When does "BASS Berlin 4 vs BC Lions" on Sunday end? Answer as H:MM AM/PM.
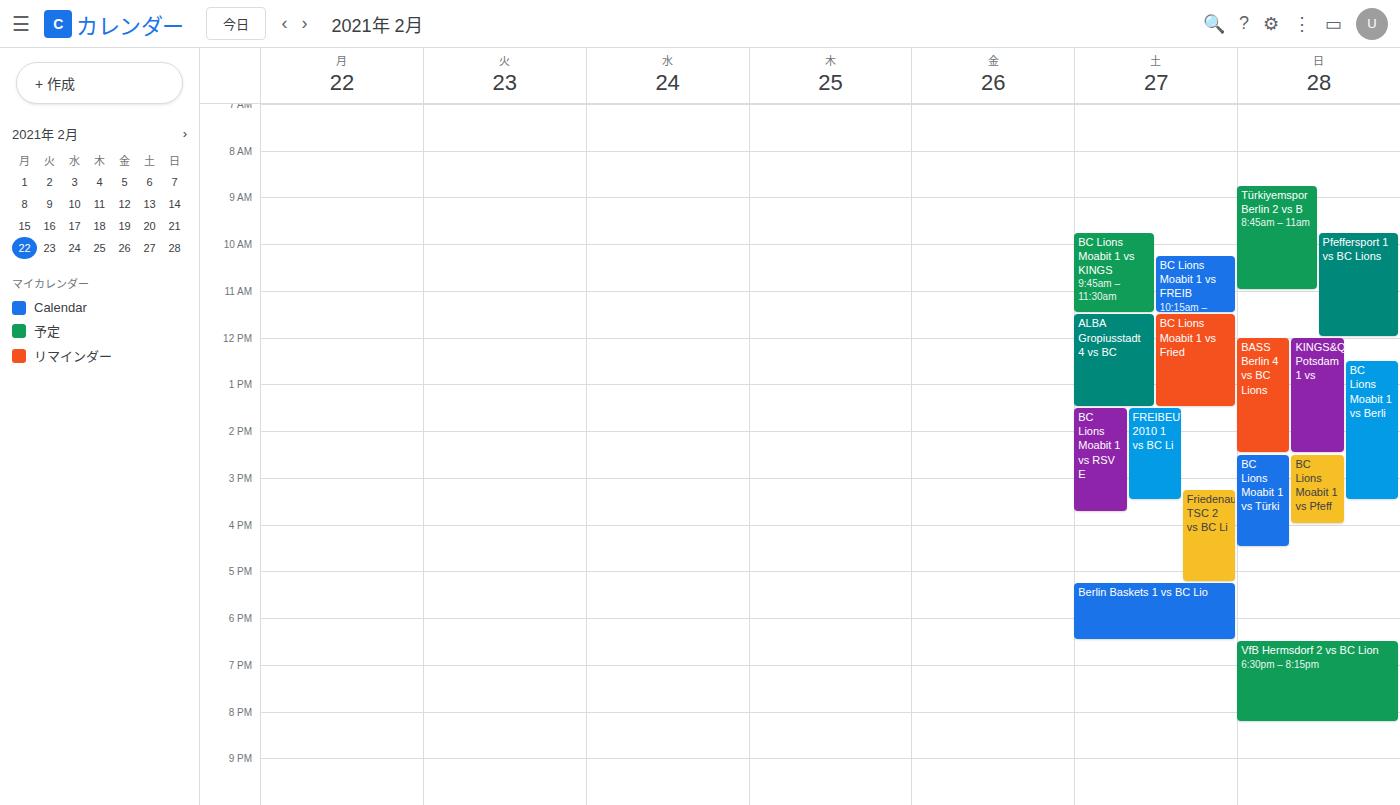
2:30 PM